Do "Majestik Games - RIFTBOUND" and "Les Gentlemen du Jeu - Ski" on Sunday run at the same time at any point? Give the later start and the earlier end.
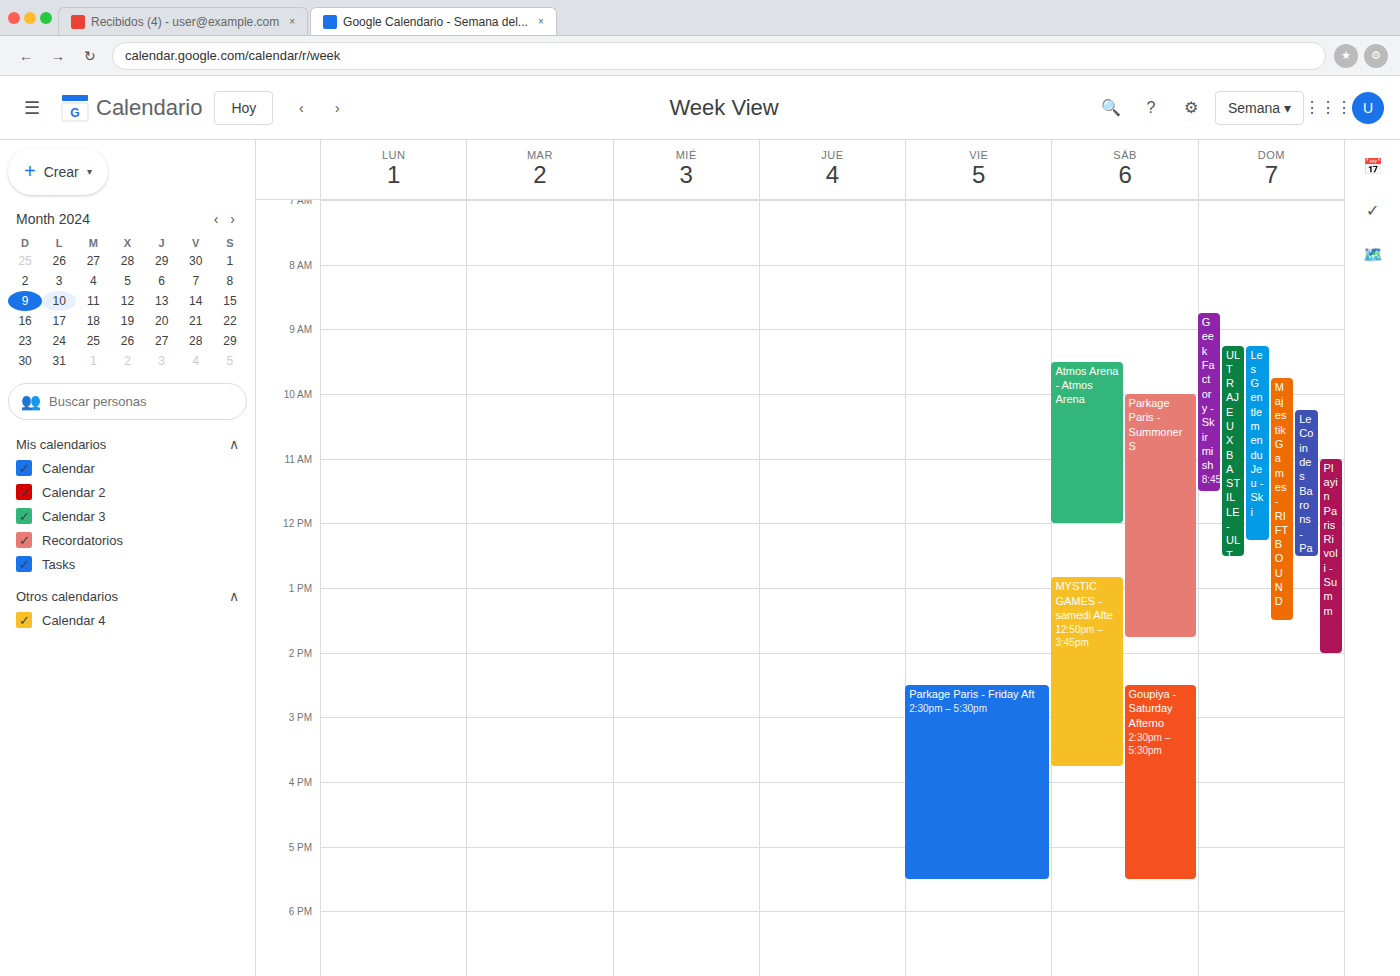
"Majestik Games - RIFTBOUND" starts at 9:45 AM, before "Les Gentlemen du Jeu - Ski" ends at 12:15 PM -- they overlap.